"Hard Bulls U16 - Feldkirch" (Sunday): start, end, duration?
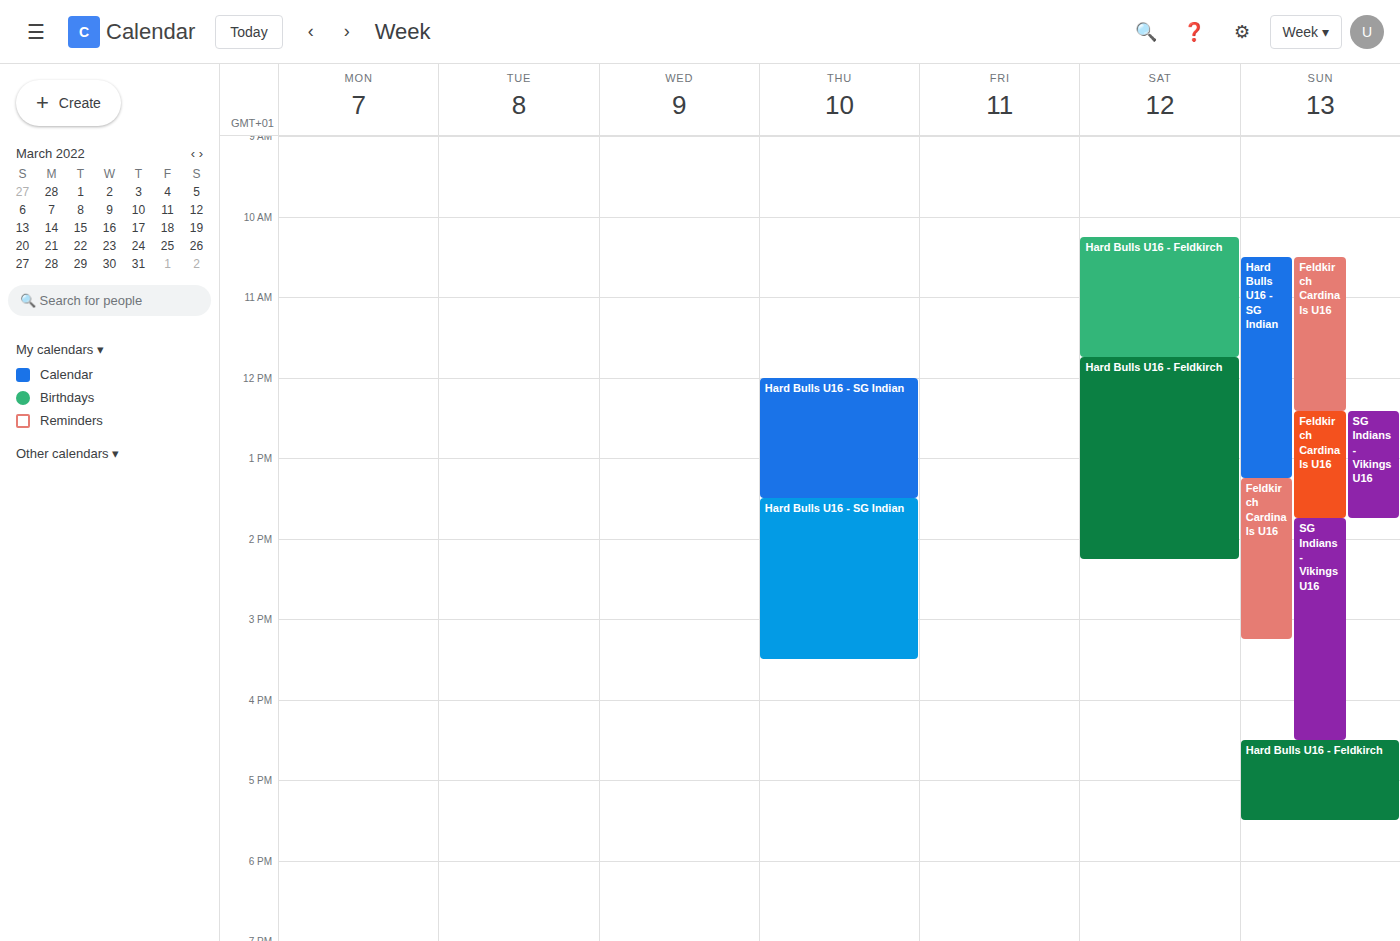
16:30 to 17:30, 1 hour